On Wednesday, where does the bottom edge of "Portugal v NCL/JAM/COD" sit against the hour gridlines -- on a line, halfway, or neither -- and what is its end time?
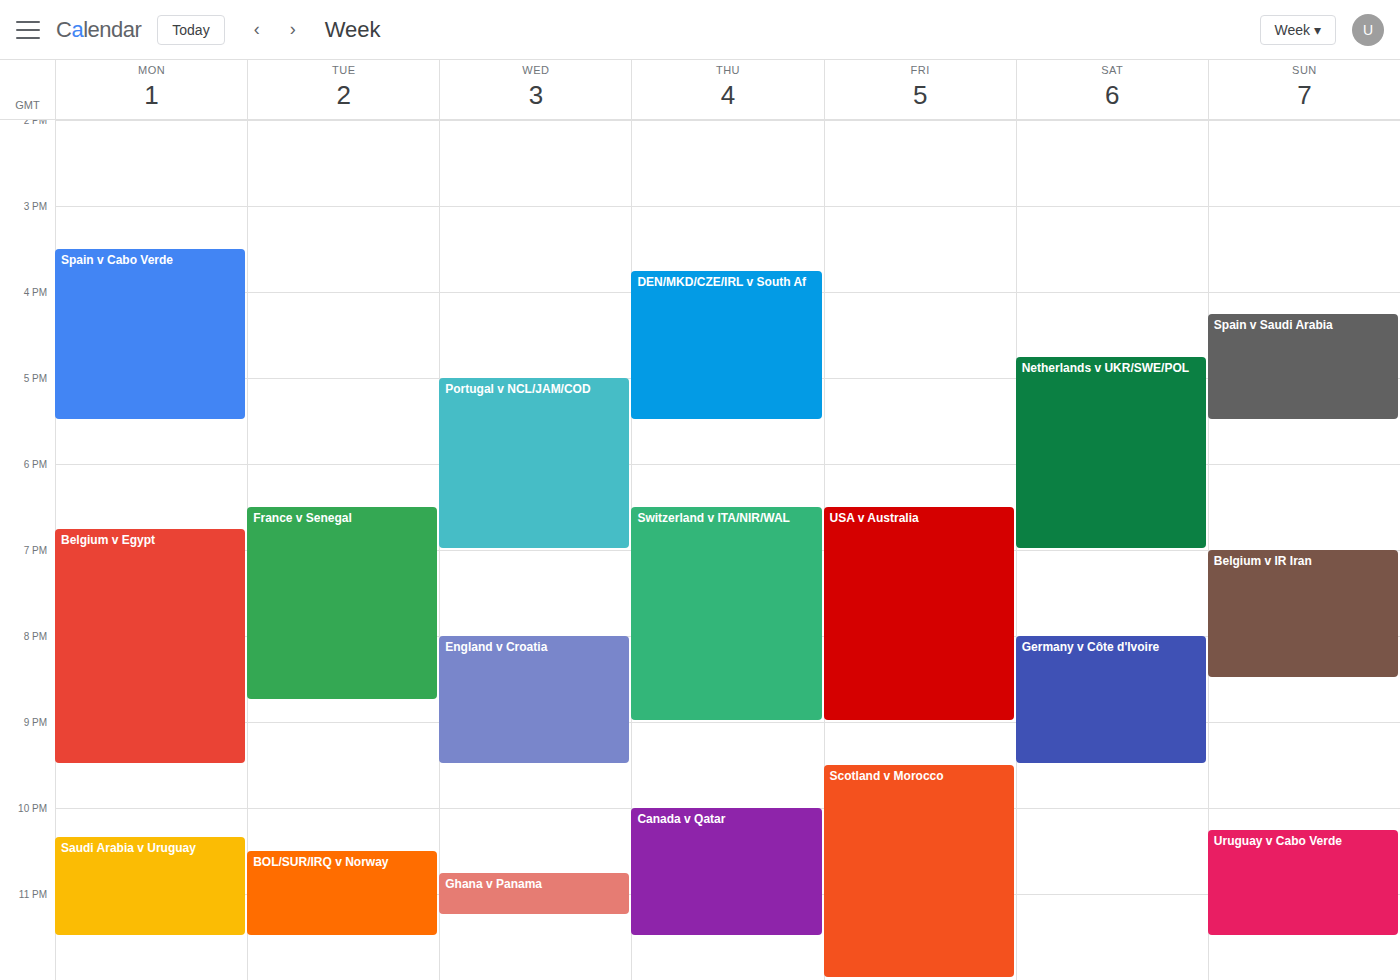
7:00 PM -- exactly on the 7 PM line.